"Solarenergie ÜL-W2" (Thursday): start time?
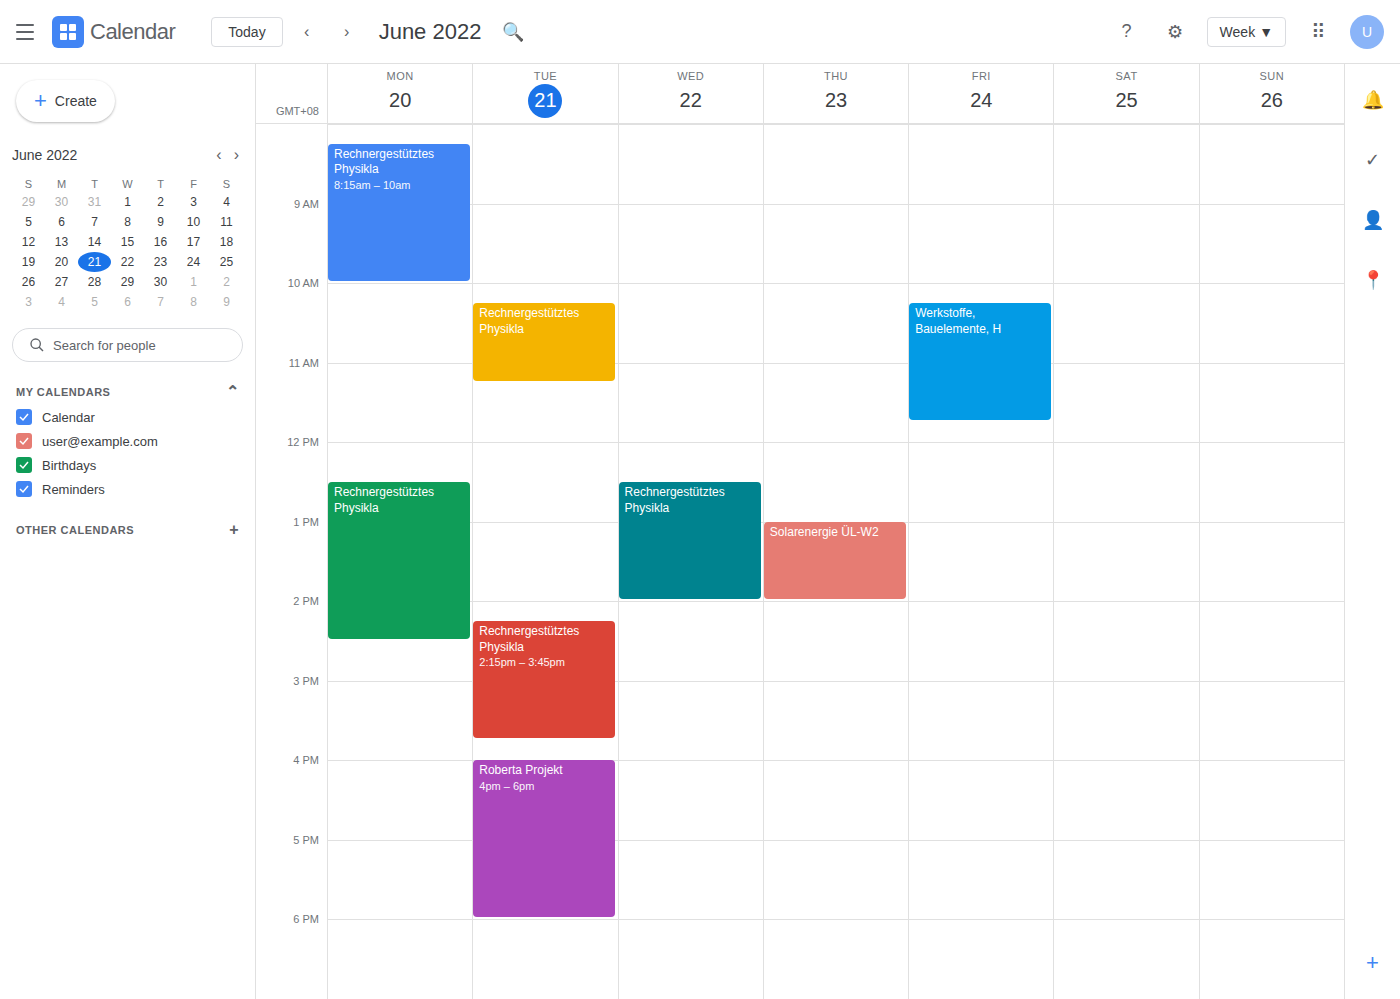
1:00 PM